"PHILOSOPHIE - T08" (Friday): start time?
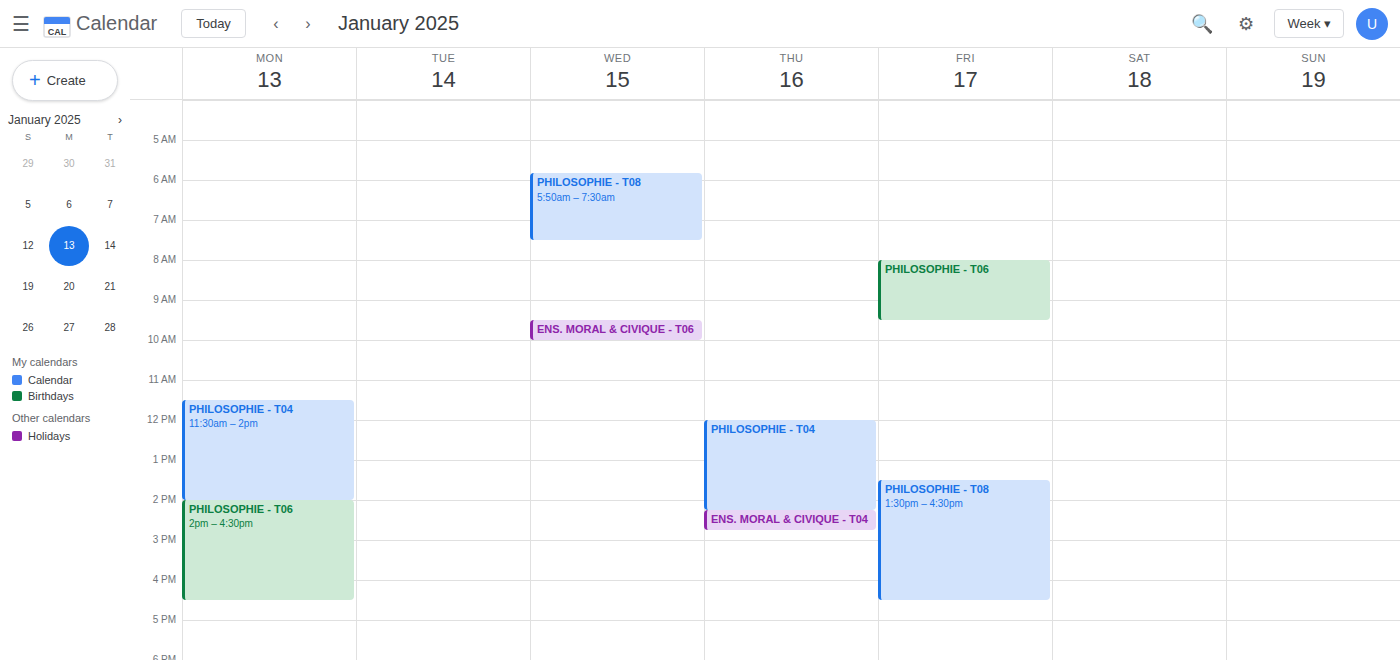
1:30 PM